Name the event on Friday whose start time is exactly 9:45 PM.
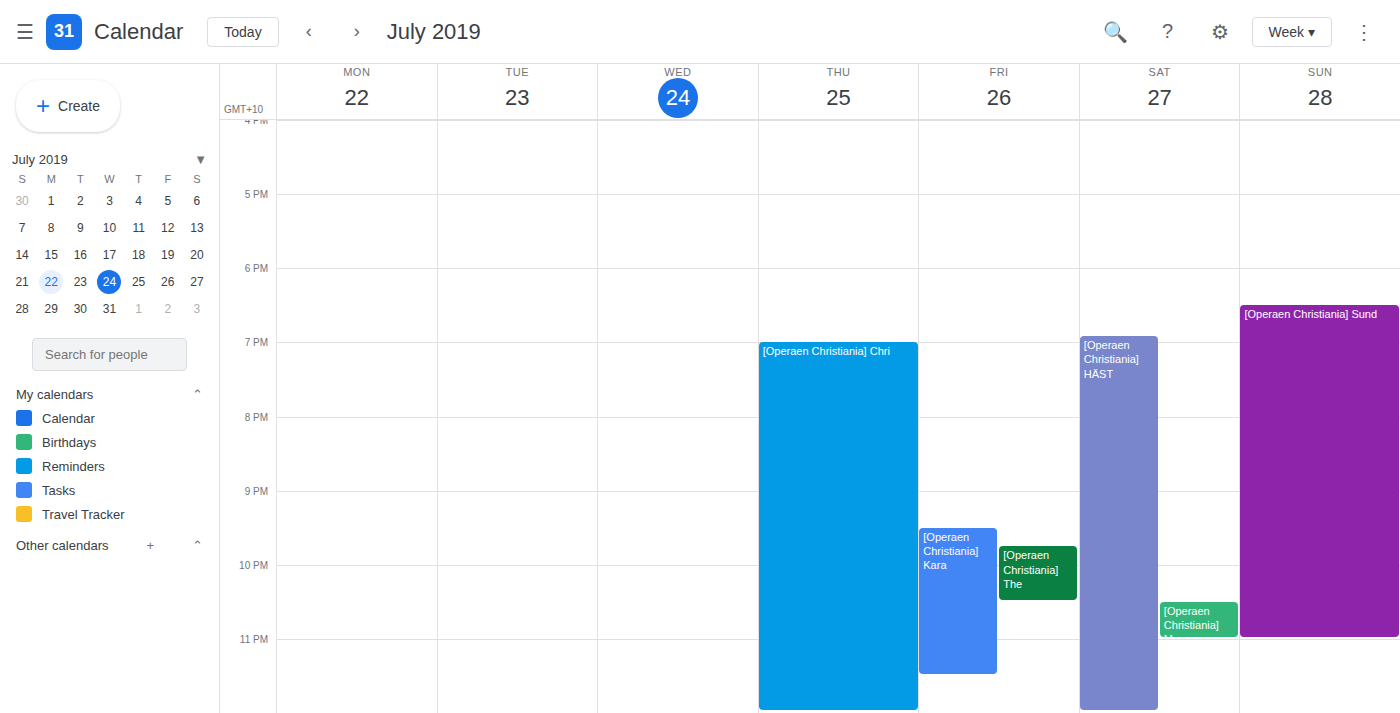
"[Operaen Christiania] The"